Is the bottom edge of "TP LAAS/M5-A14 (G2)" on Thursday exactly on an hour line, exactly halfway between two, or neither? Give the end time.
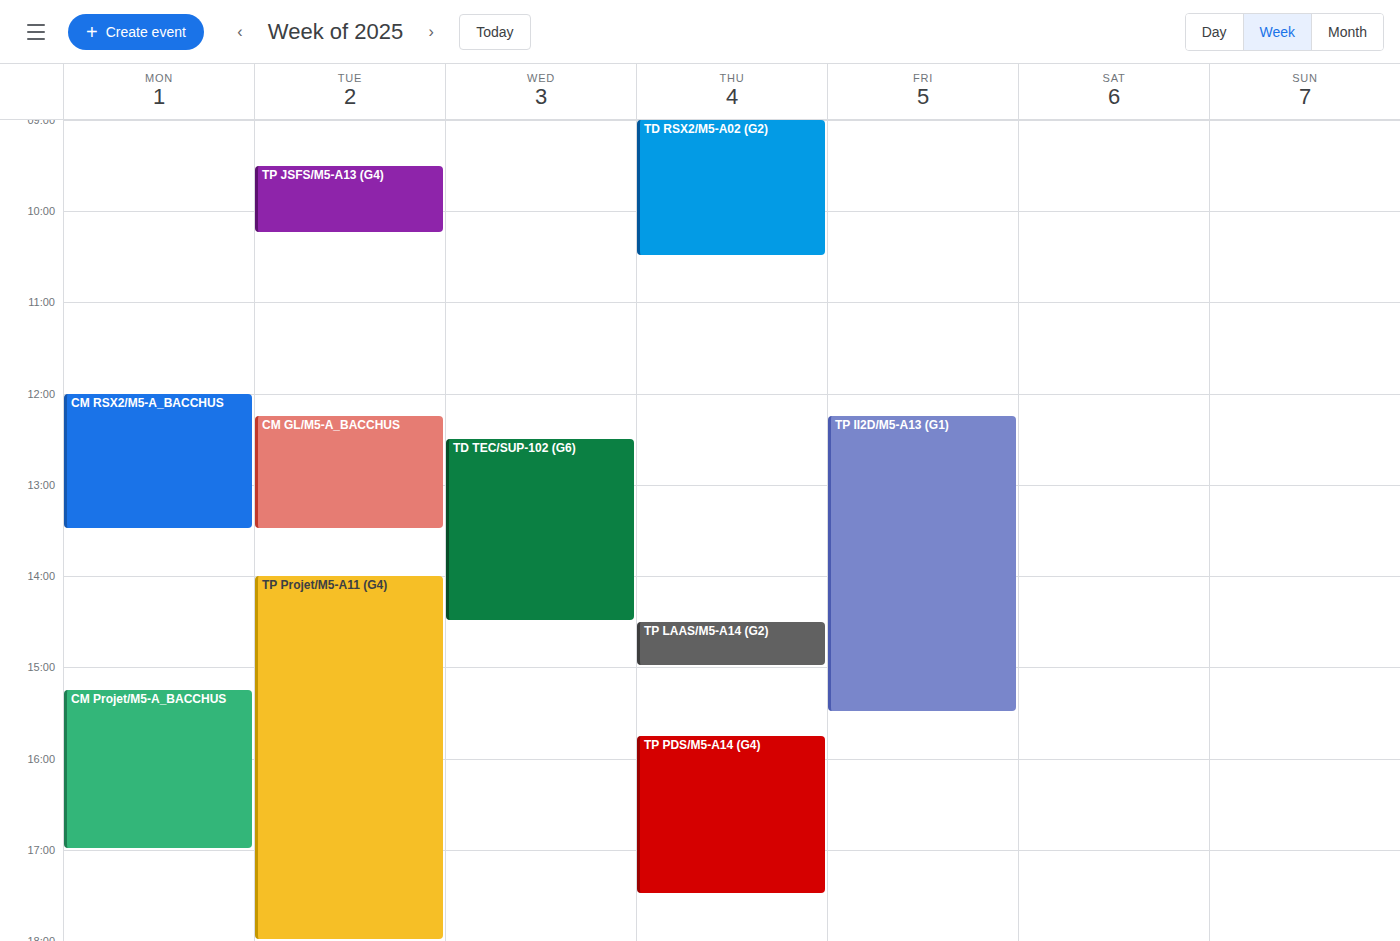
3:00 PM -- exactly on the 3 PM line.